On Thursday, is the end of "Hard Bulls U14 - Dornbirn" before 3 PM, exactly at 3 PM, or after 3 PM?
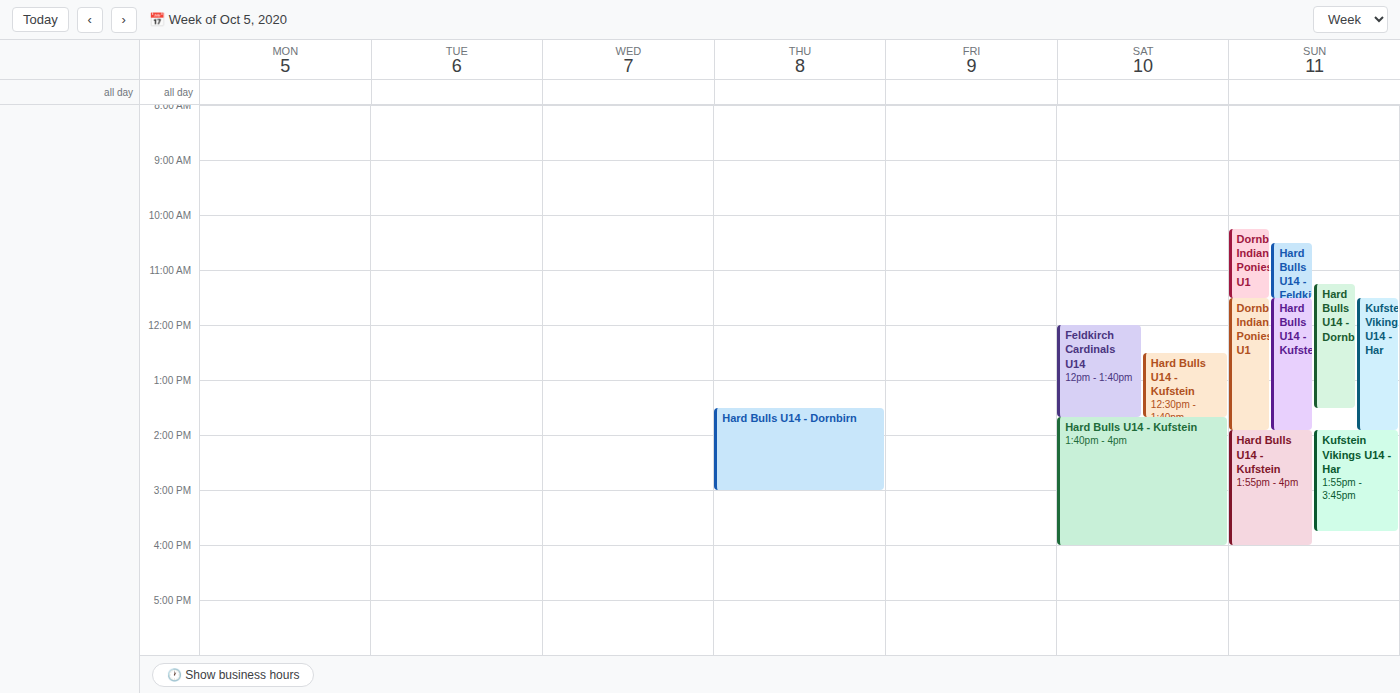
3:00 PM -- exactly at 3 PM, on the 3 PM line.